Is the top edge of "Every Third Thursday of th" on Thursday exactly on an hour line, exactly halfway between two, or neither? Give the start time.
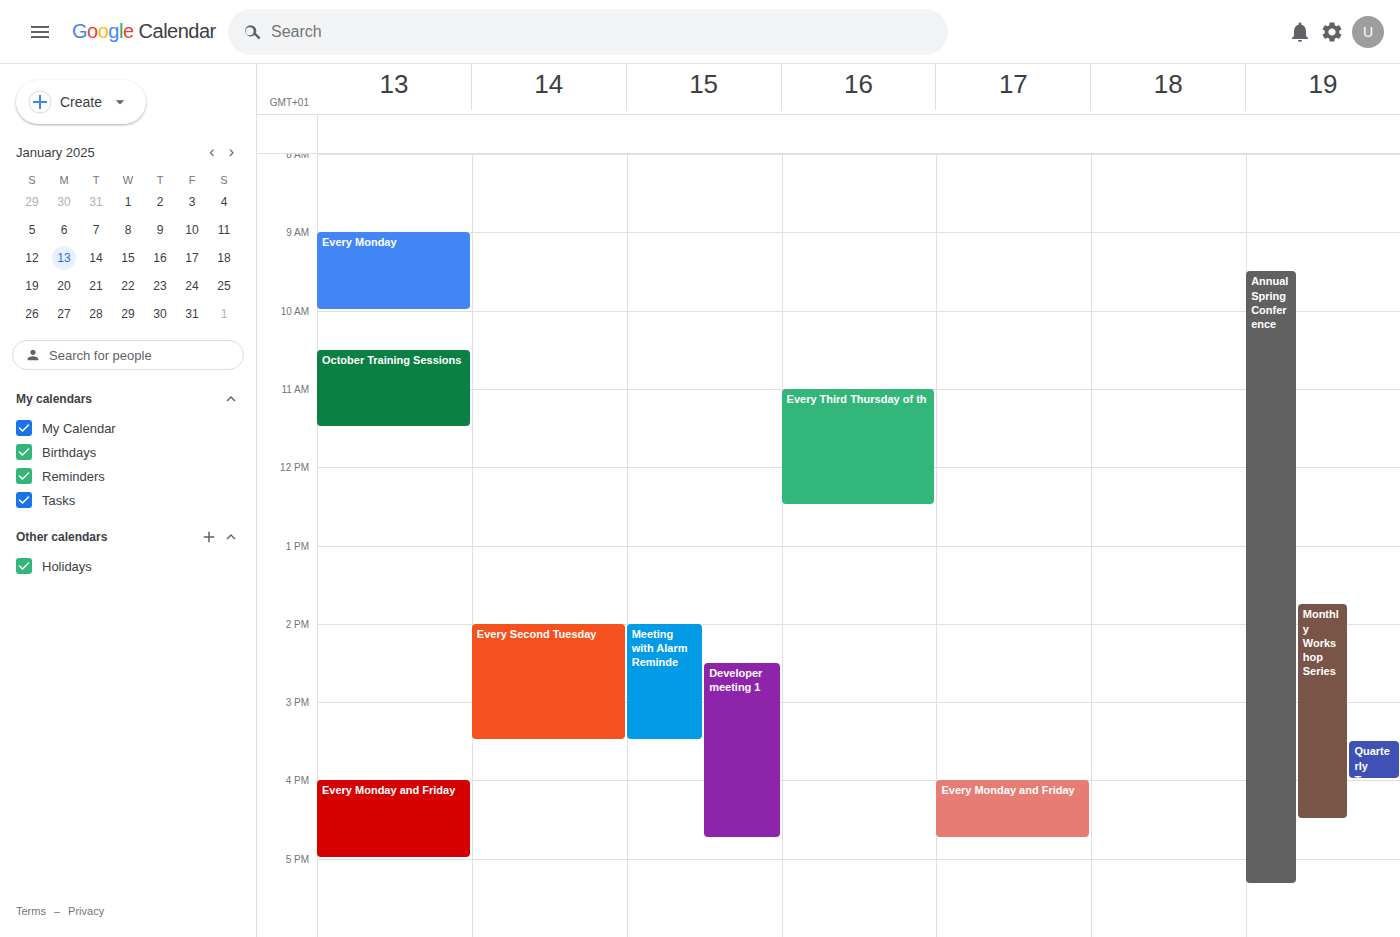
11:00 AM -- exactly on the 11 AM line.